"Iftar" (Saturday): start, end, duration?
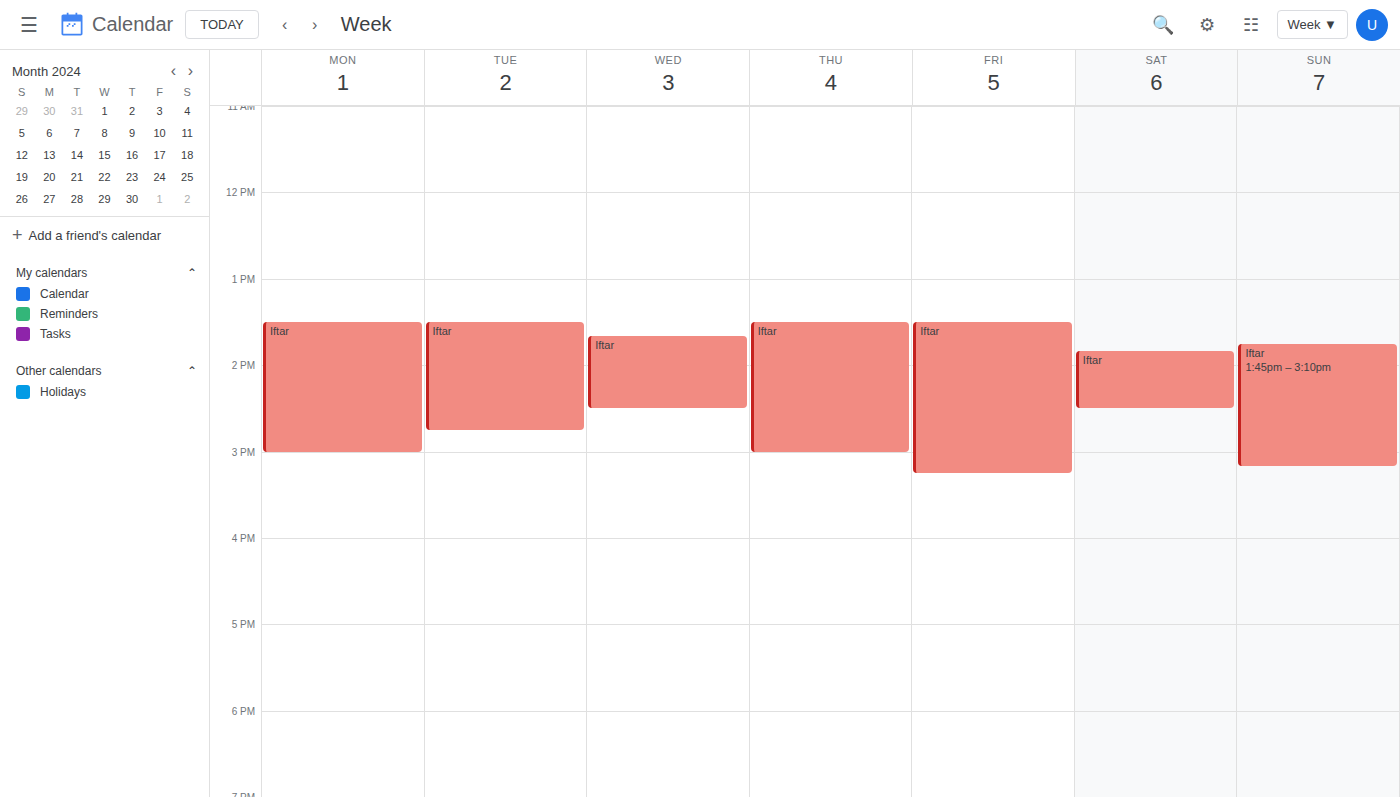
1:50 PM to 2:30 PM, 40 minutes